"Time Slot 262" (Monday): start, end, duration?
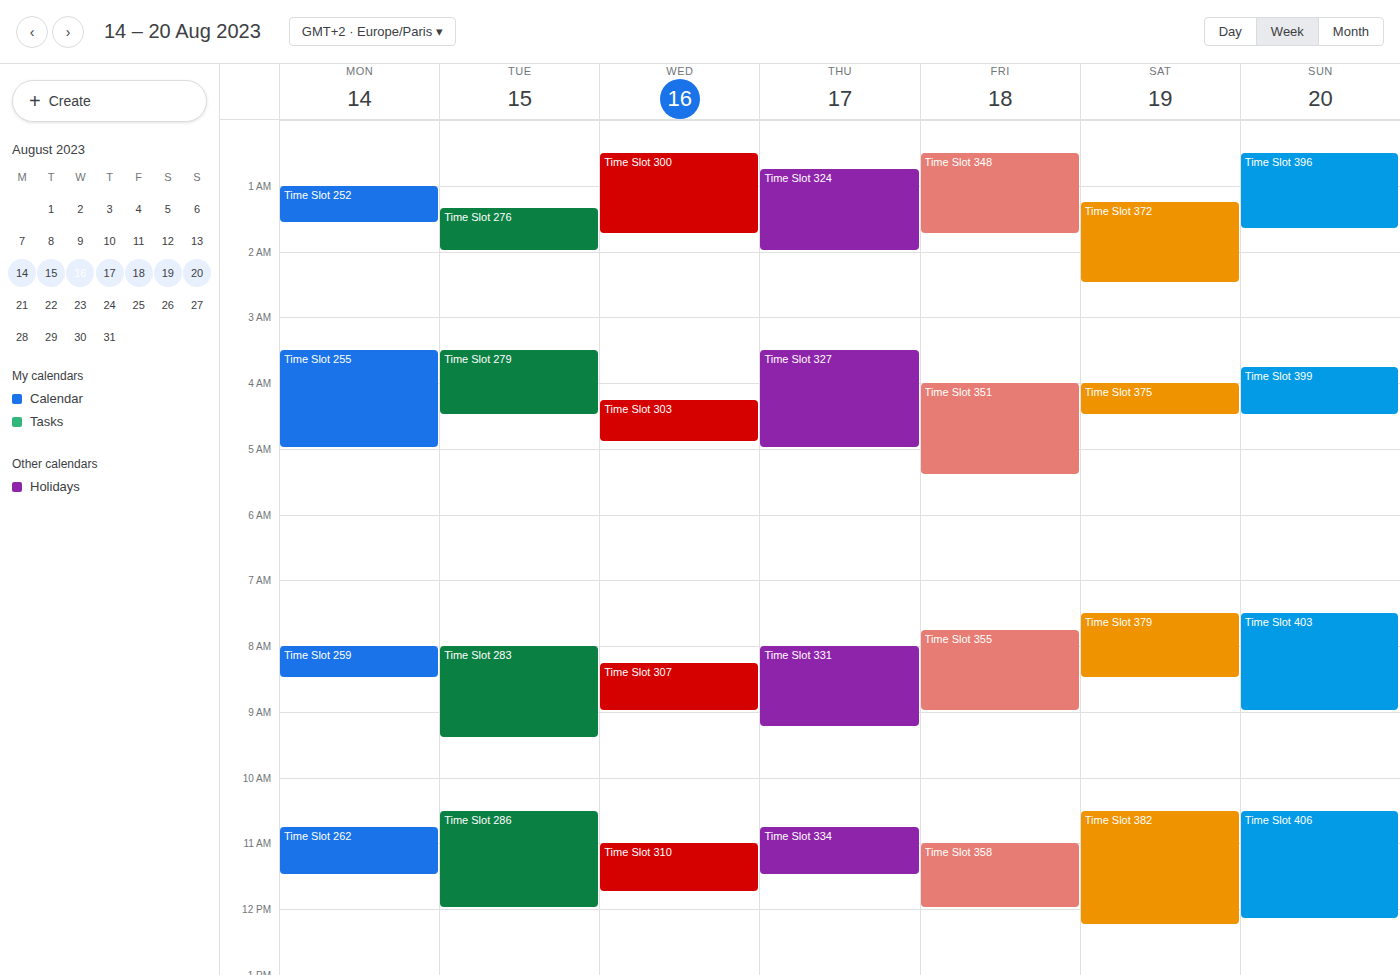
10:45 AM to 11:30 AM, 45 minutes